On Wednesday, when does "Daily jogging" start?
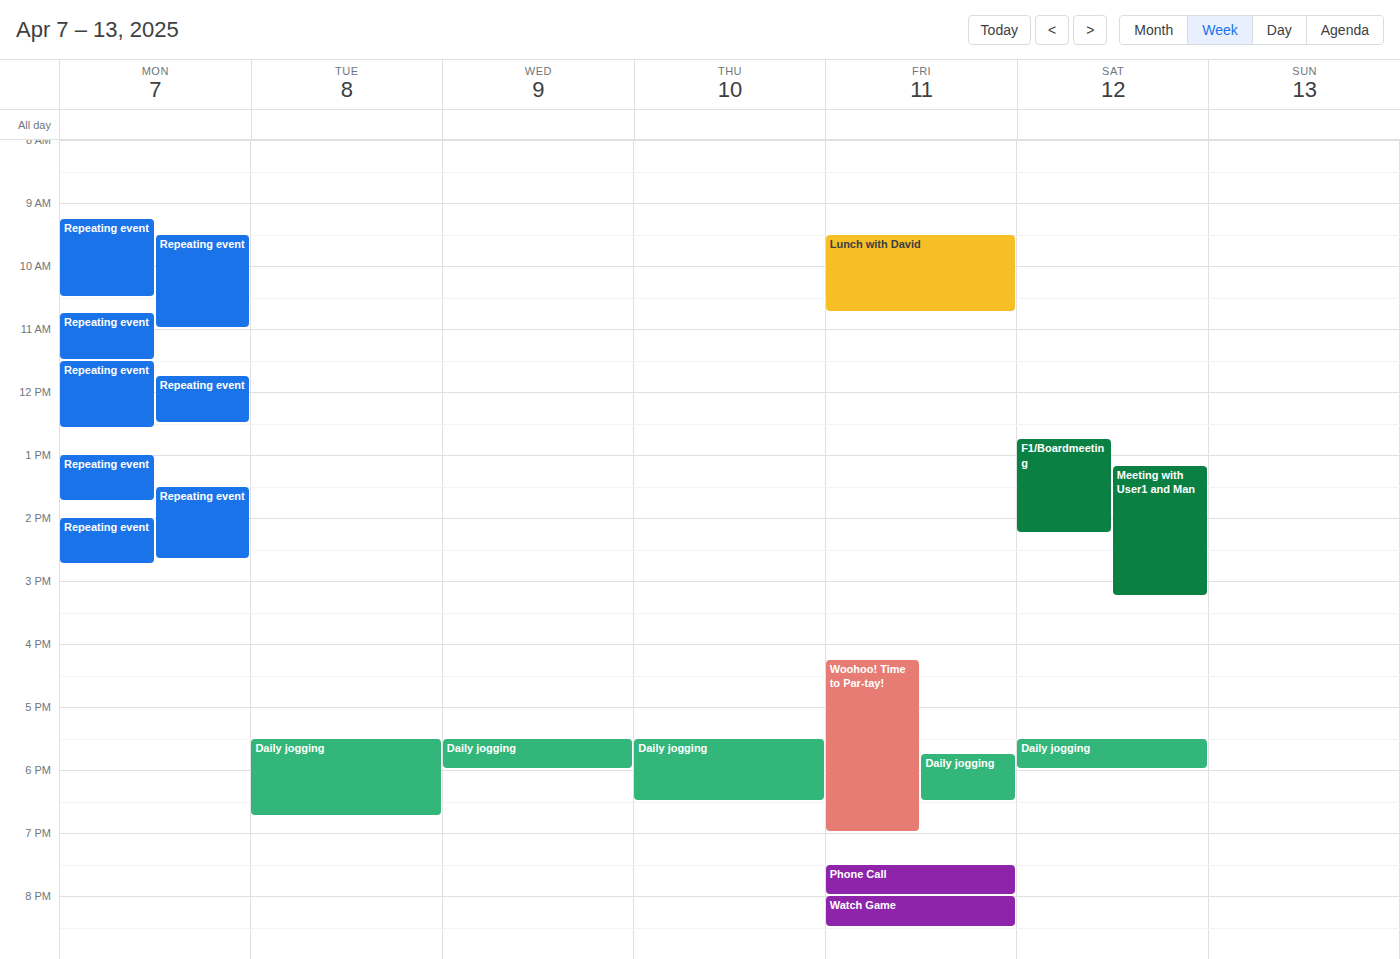
5:30 PM